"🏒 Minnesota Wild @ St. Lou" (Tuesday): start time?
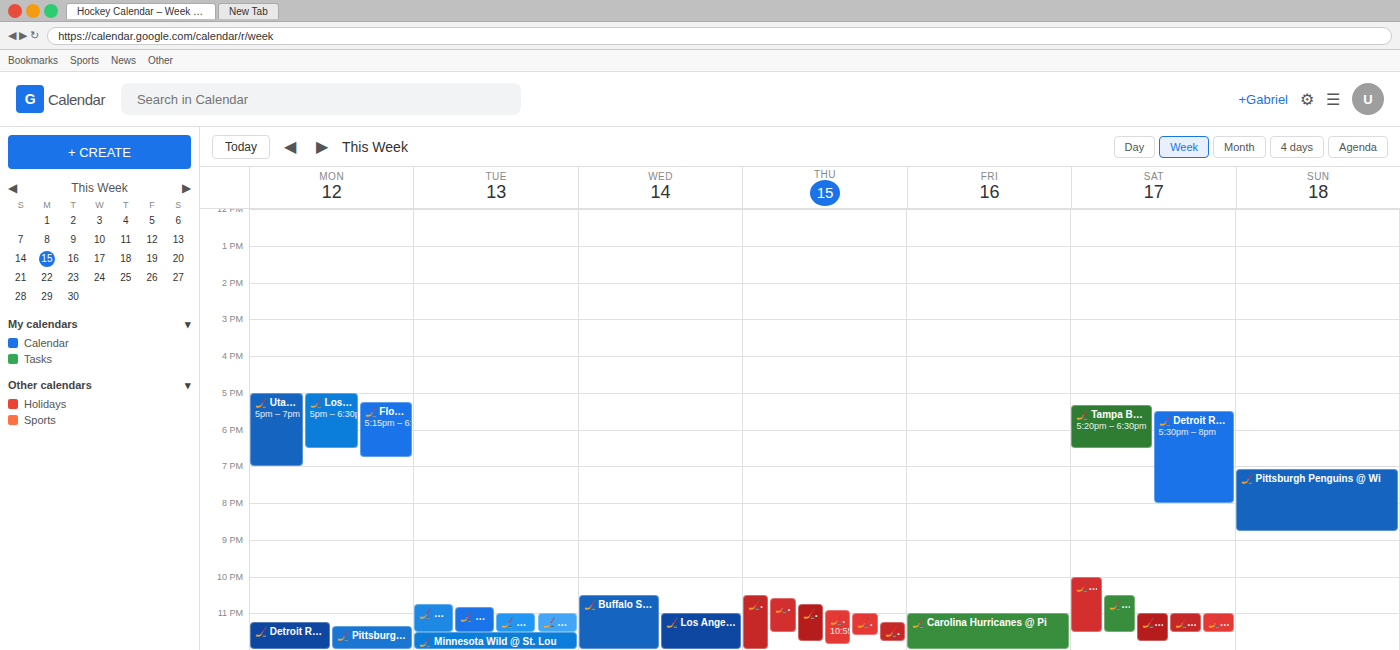
11:30 PM